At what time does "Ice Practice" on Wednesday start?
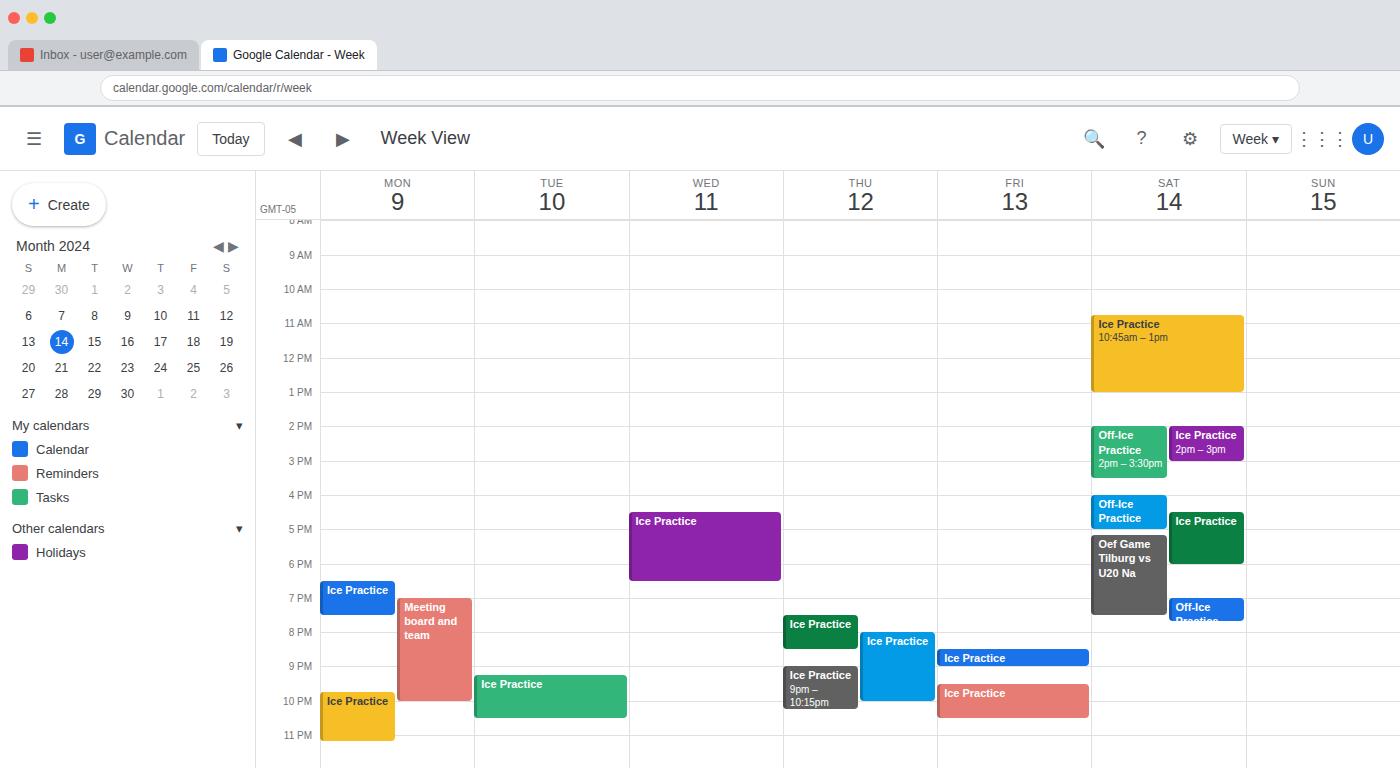
4:30 PM